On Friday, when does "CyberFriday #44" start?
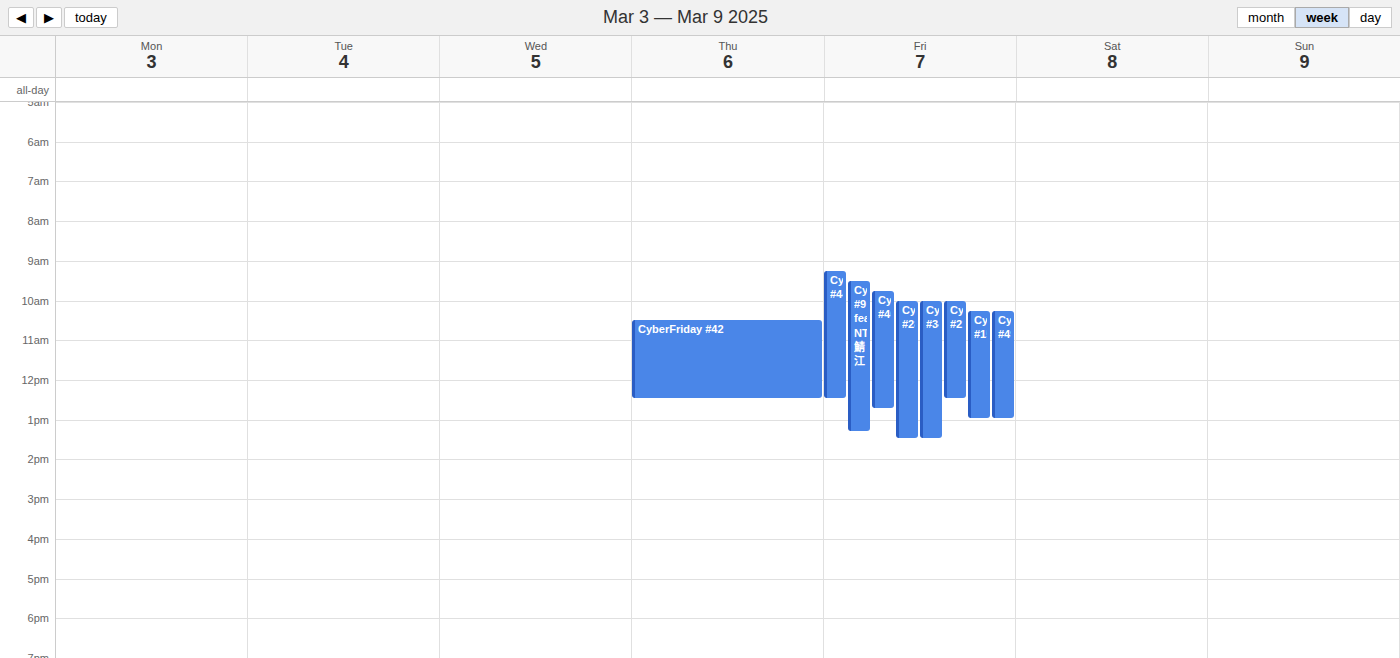
9:15 AM